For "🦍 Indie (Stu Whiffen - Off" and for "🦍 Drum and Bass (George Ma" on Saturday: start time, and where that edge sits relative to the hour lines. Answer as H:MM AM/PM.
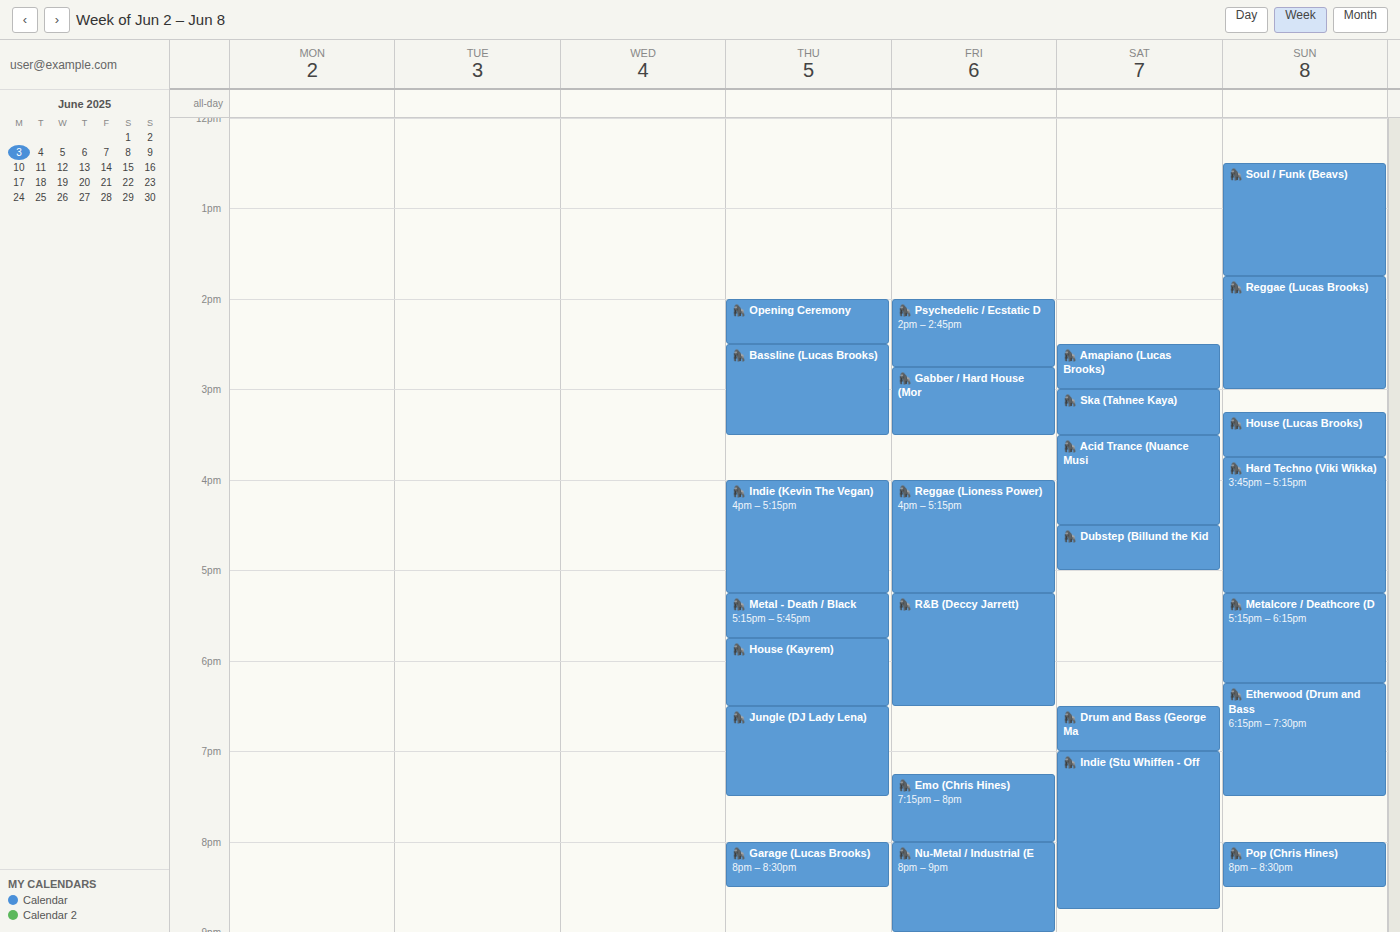
"🦍 Indie (Stu Whiffen - Off": 7:00 PM, exactly on the 7 PM line. "🦍 Drum and Bass (George Ma": 6:30 PM, halfway between the 6 PM and 7 PM lines.